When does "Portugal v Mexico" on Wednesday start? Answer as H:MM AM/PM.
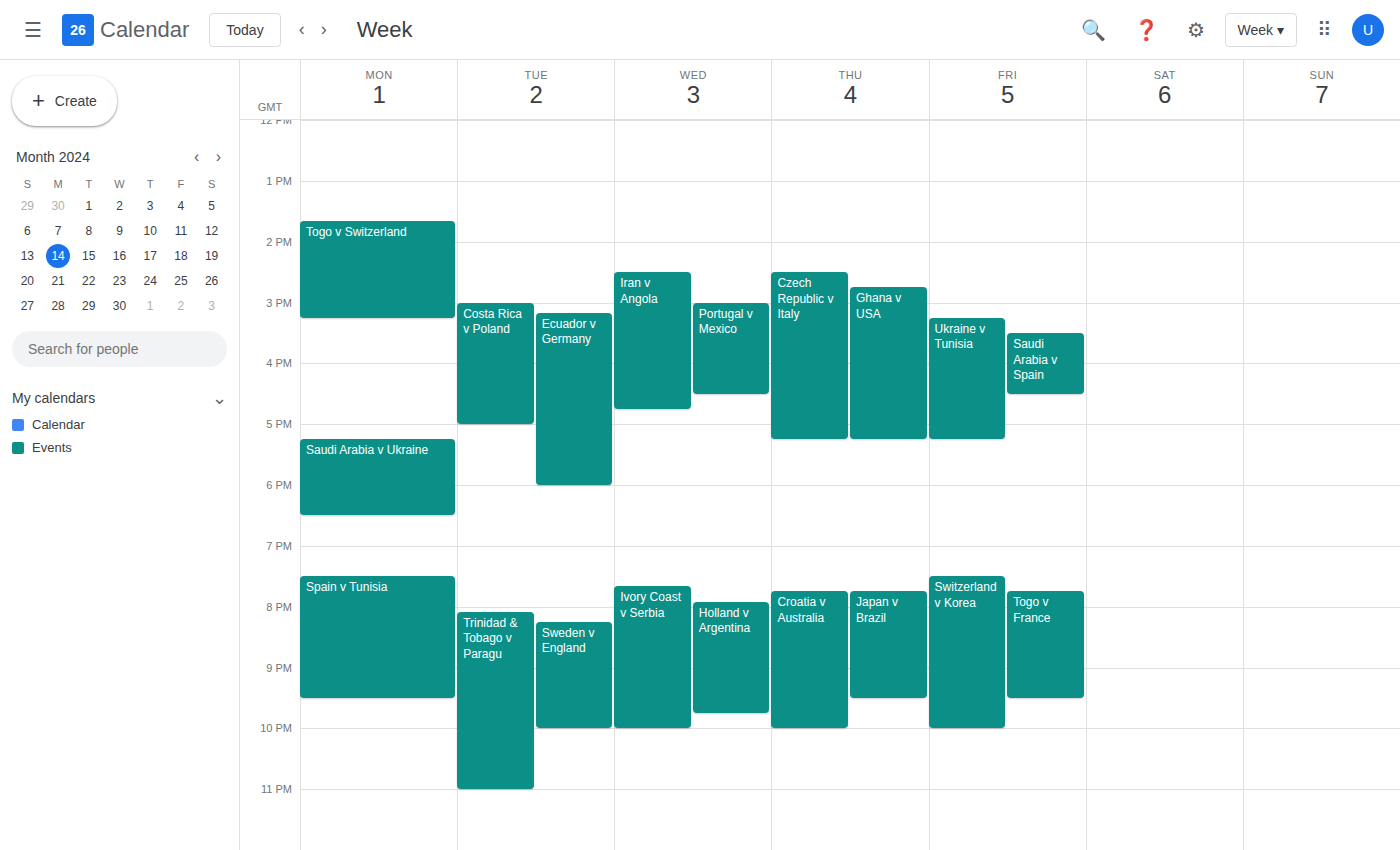
3:00 PM